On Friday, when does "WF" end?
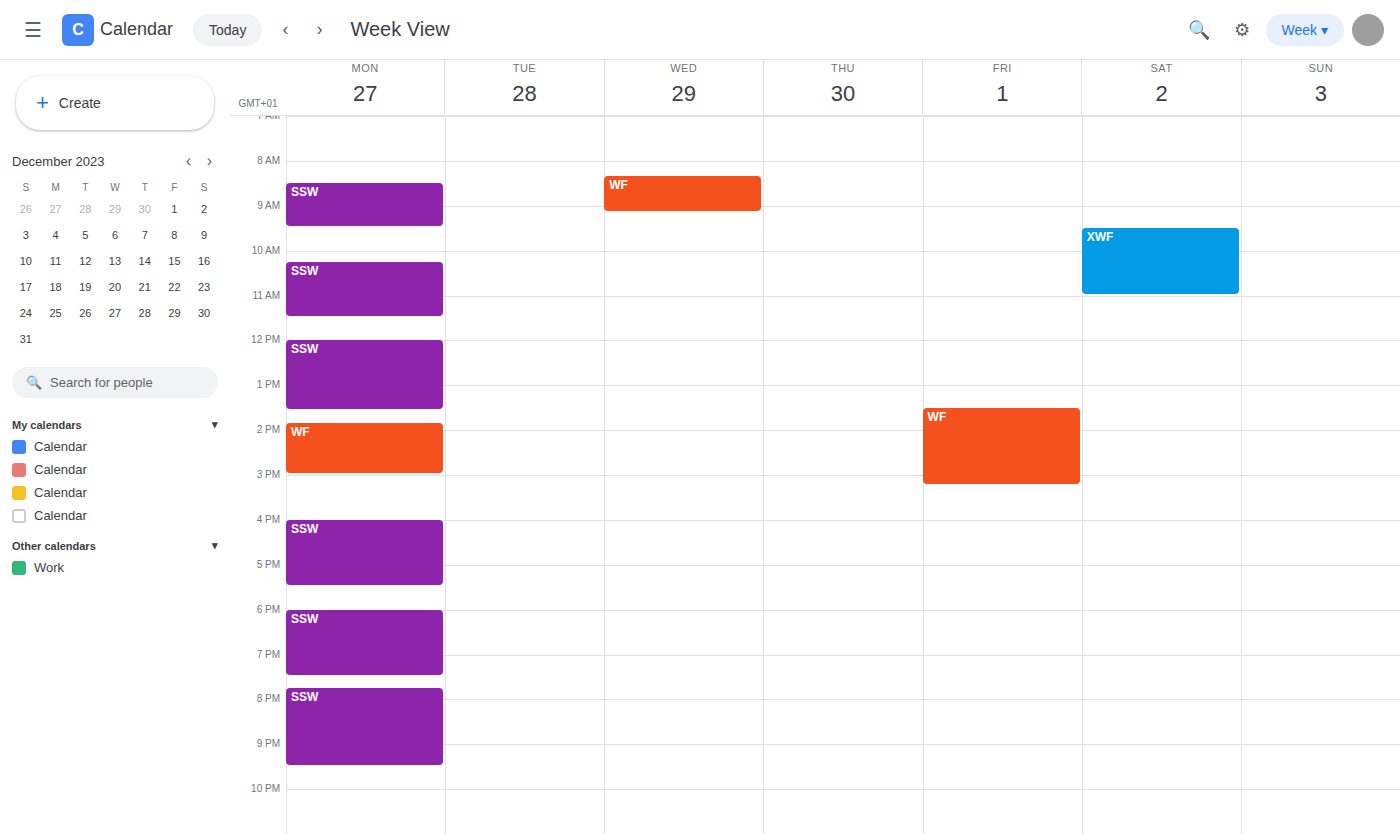
3:15 PM